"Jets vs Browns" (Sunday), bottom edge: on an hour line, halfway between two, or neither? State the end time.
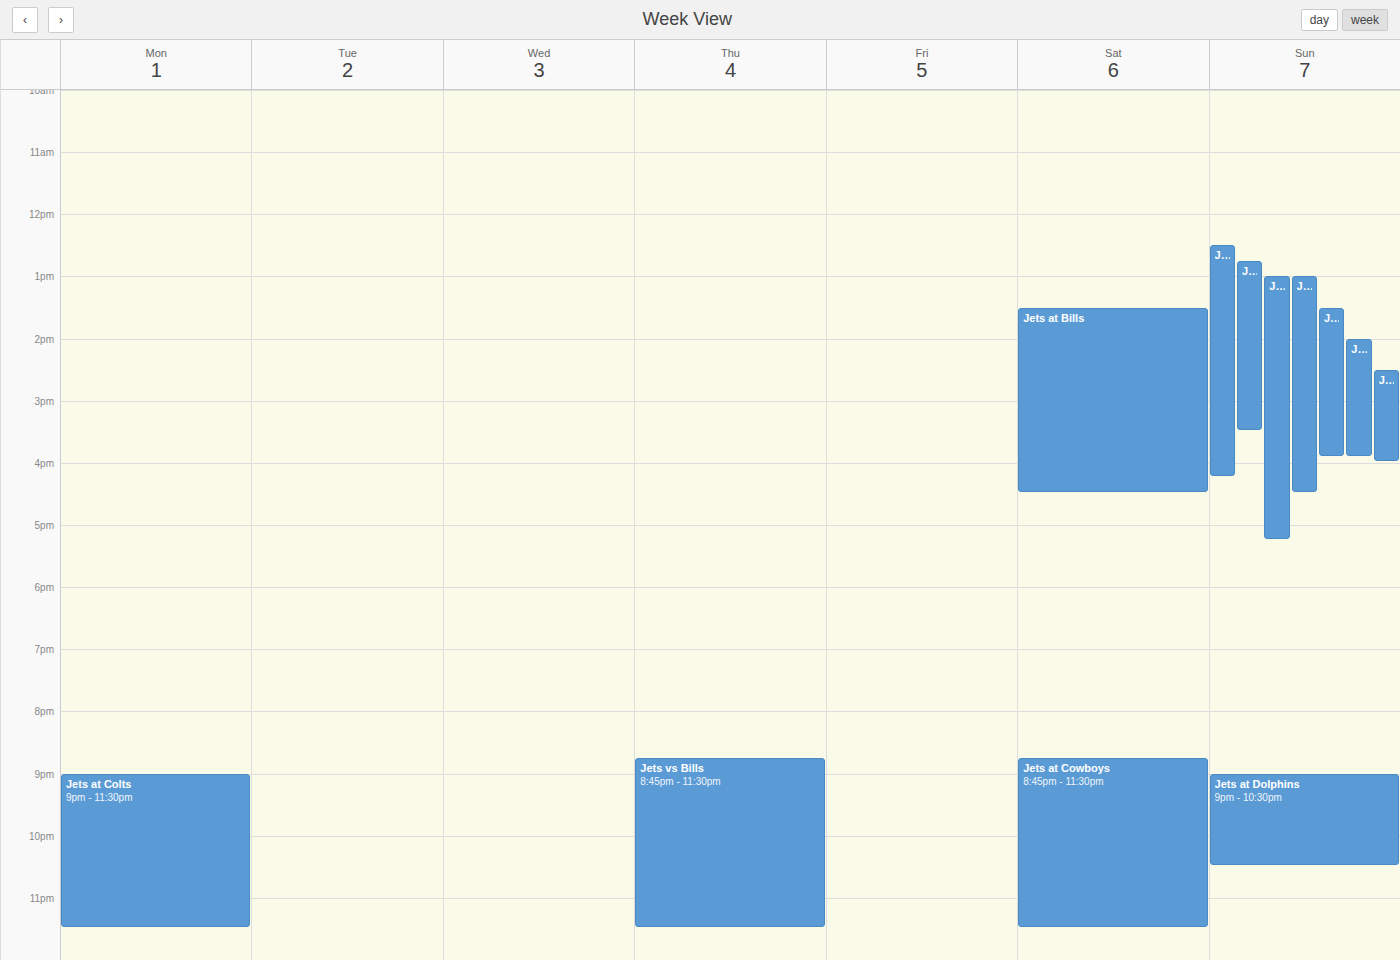
3:55 PM -- neither: 55 minutes below the 3 PM line and 5 minutes above the 4 PM line.